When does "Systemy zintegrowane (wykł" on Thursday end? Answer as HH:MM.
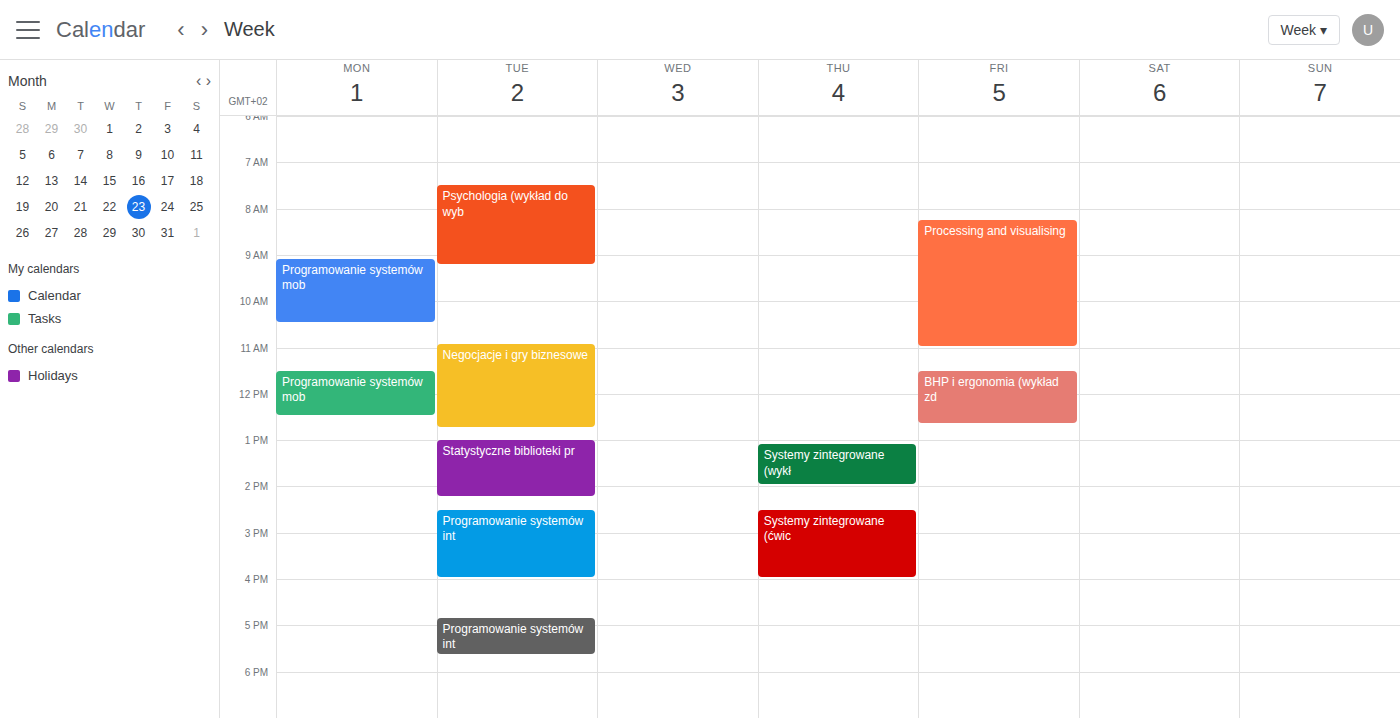
14:00